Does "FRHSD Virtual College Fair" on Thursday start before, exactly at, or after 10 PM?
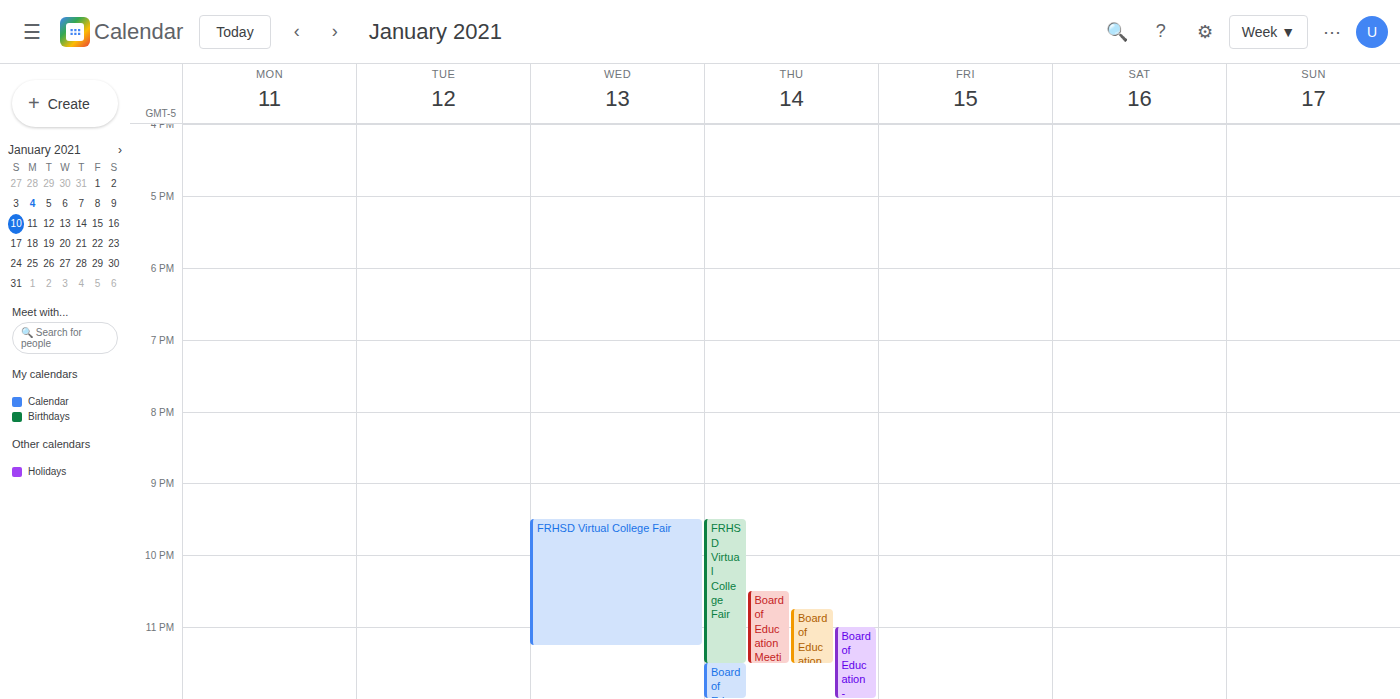
9:30 PM -- before 10 PM, 30 minutes above the 10 PM line.